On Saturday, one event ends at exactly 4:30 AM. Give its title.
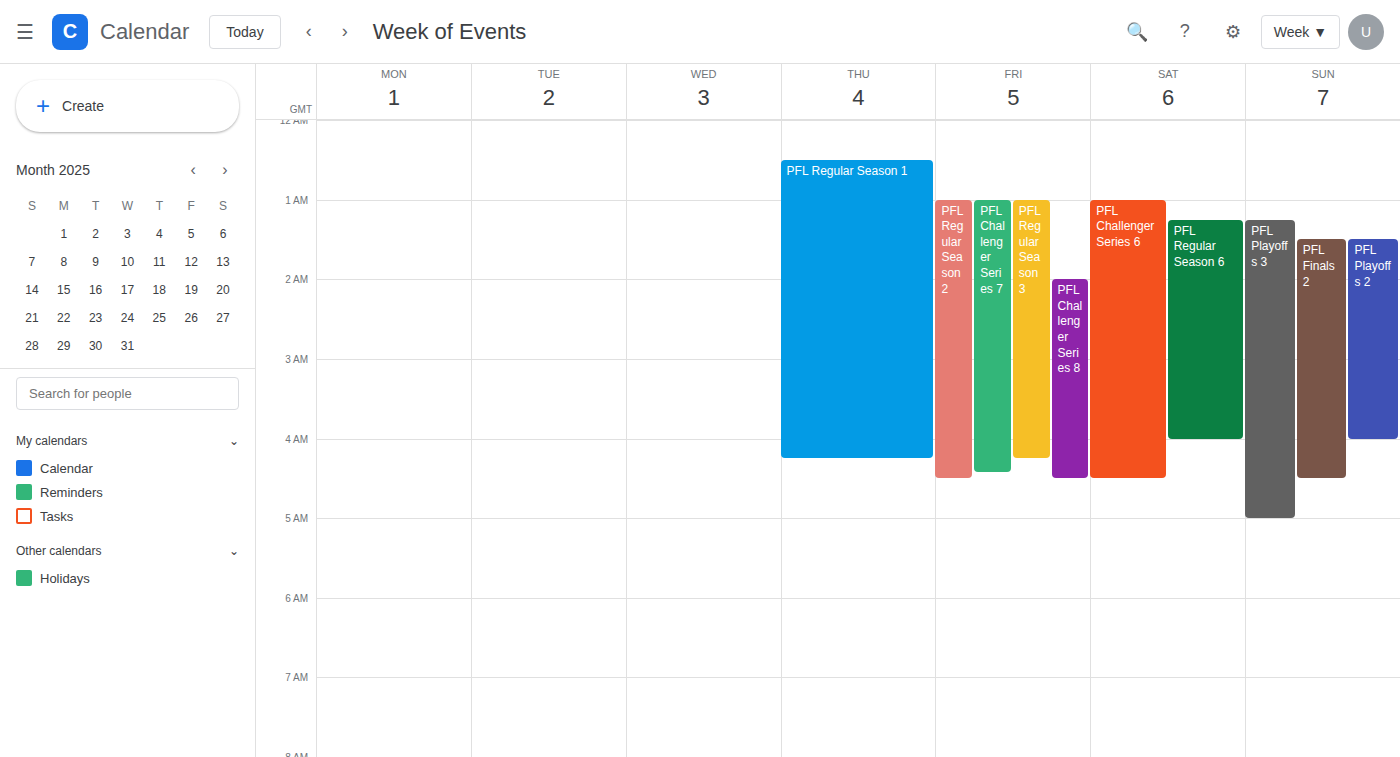
"PFL Challenger Series 6"